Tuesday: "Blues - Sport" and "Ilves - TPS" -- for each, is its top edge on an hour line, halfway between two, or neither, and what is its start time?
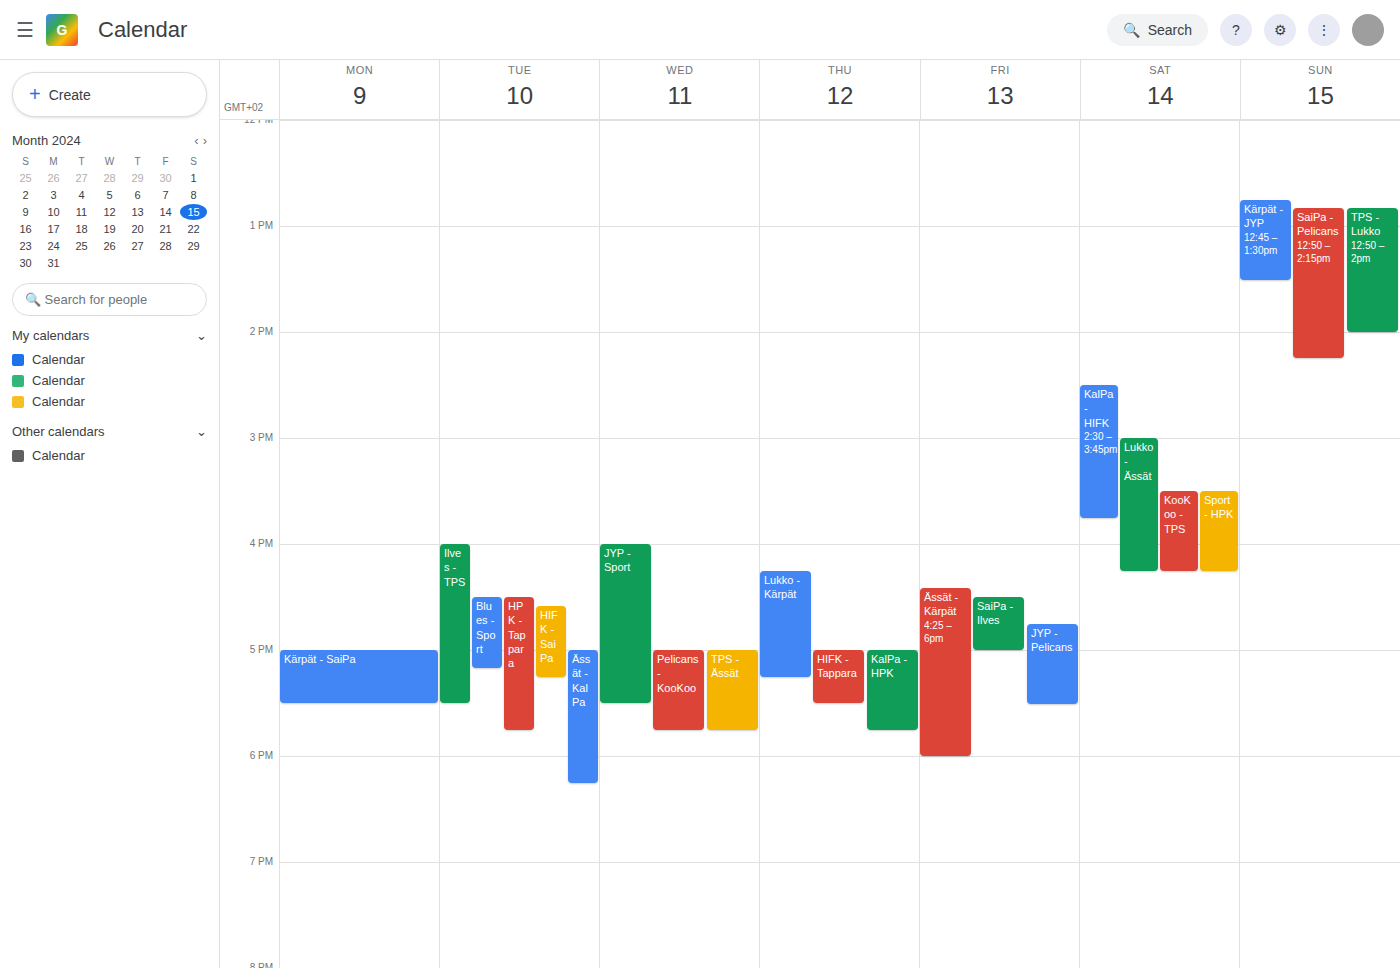
"Blues - Sport": 4:30 PM, halfway between the 4 PM and 5 PM lines. "Ilves - TPS": 4:00 PM, exactly on the 4 PM line.